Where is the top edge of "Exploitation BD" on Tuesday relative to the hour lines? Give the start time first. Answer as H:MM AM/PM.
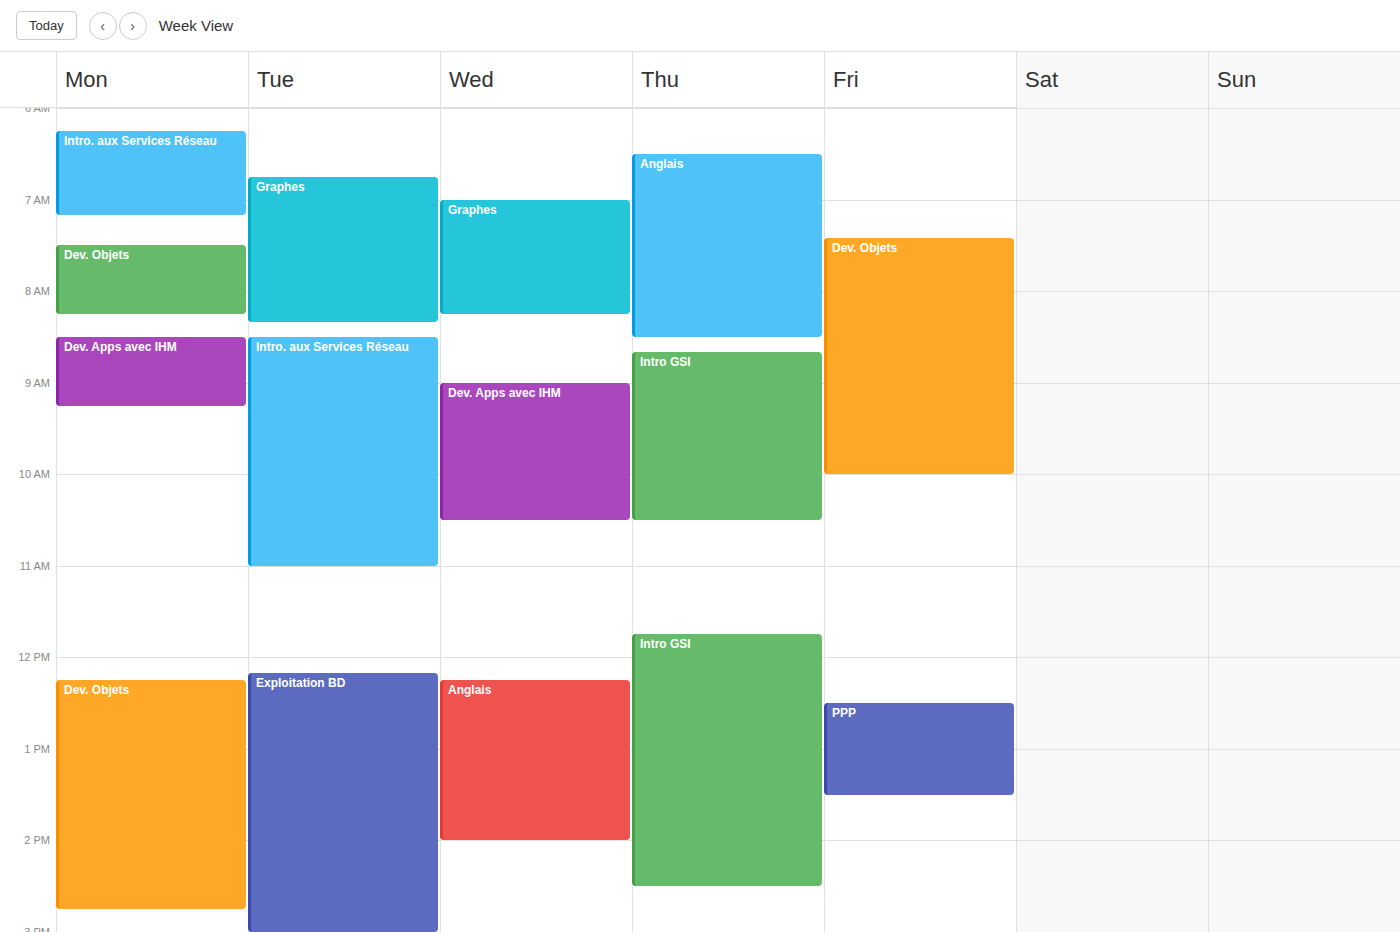
12:10 PM -- neither: 10 minutes below the 12 PM line and 50 minutes above the 1 PM line.